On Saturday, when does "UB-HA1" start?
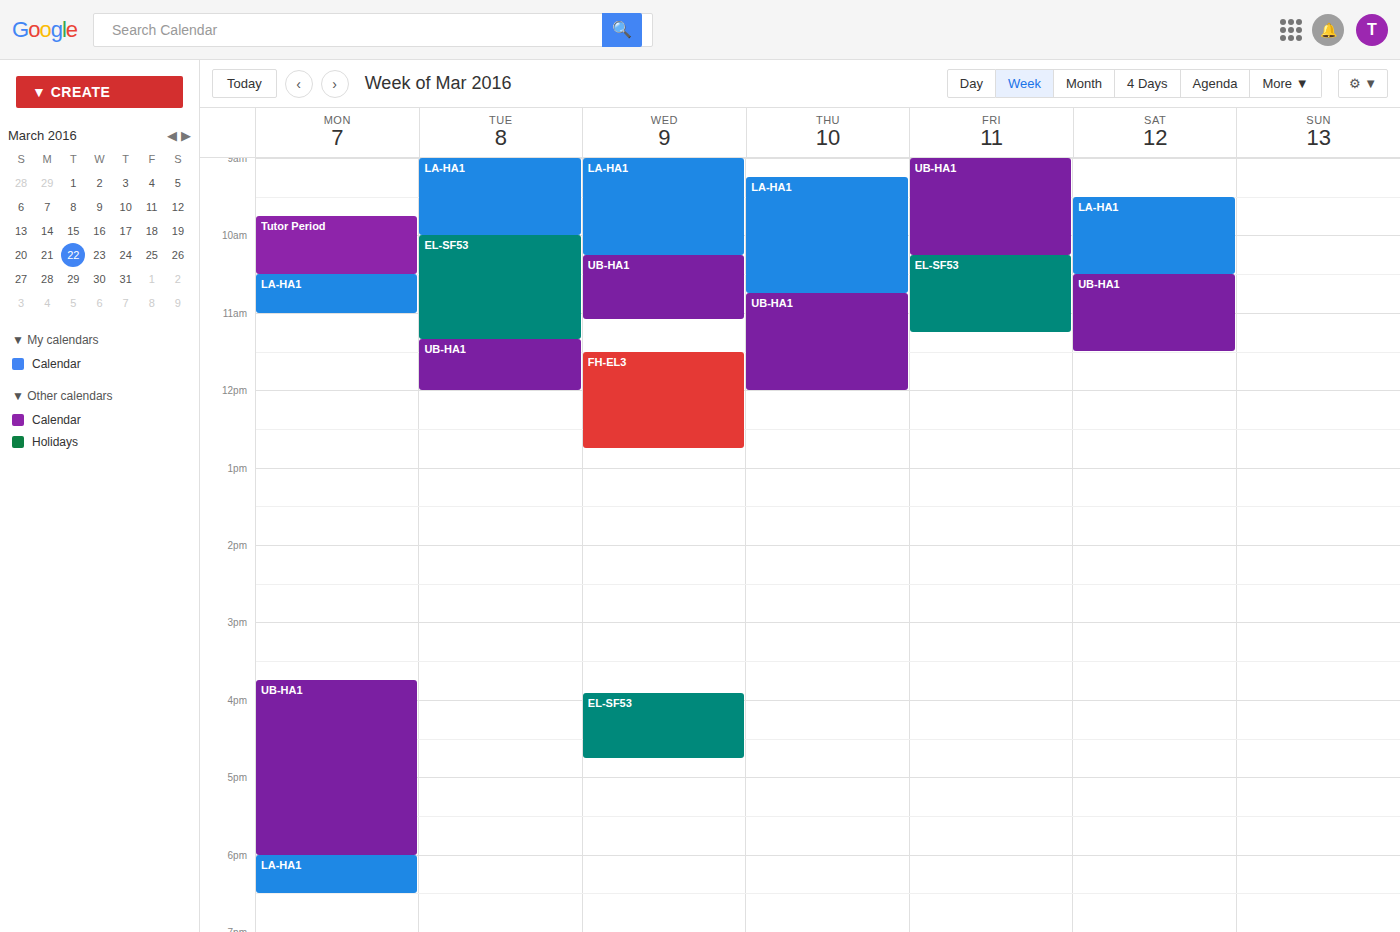
10:30 AM